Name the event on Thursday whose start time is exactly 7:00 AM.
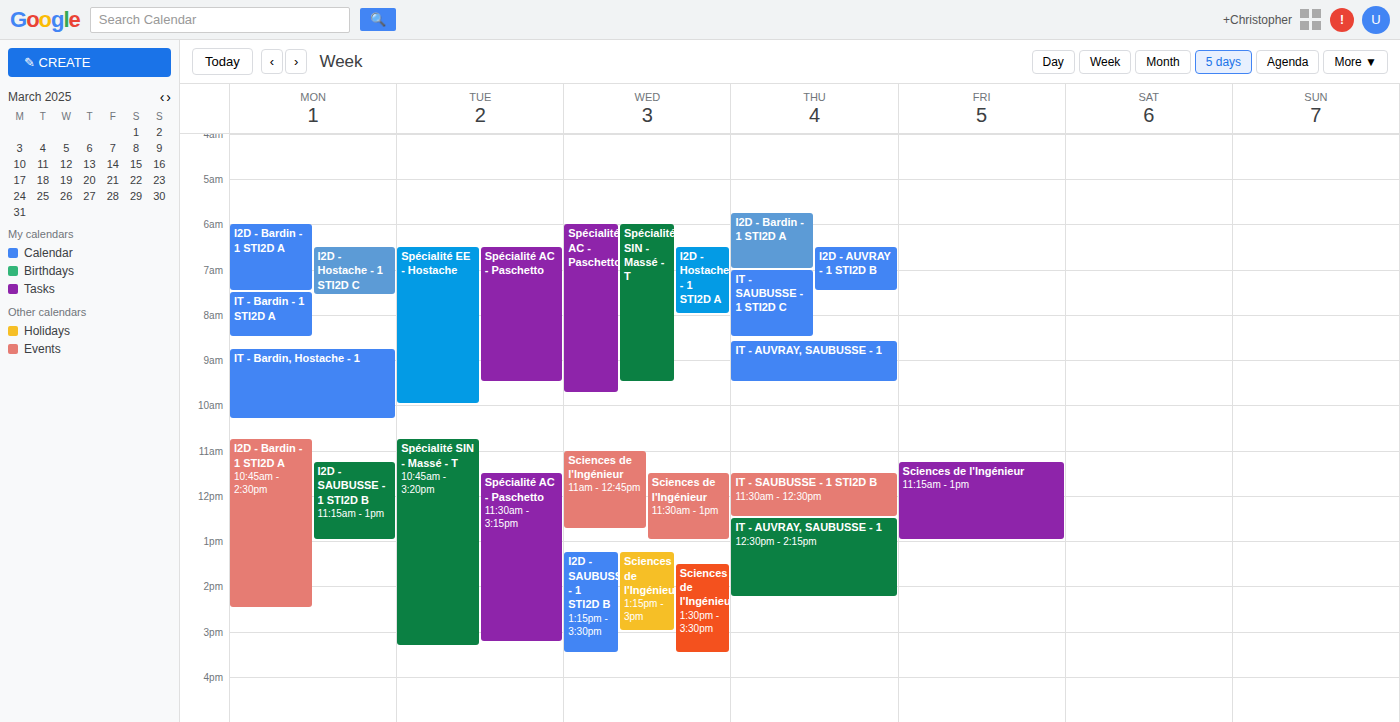
"IT - SAUBUSSE - 1 STI2D C"